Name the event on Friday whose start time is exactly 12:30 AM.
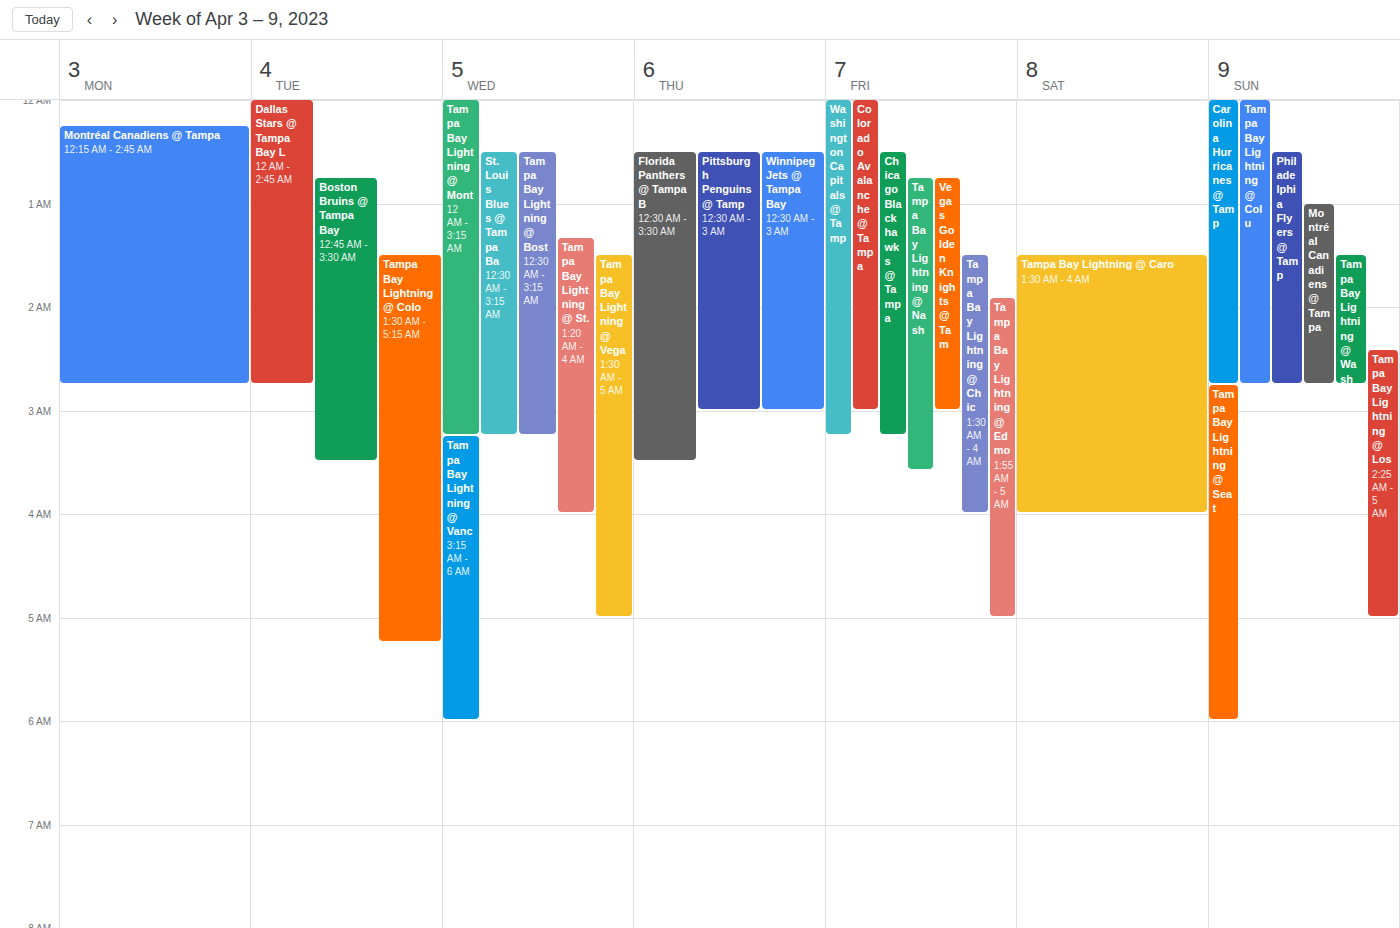
"Chicago Blackhawks @ Tampa"